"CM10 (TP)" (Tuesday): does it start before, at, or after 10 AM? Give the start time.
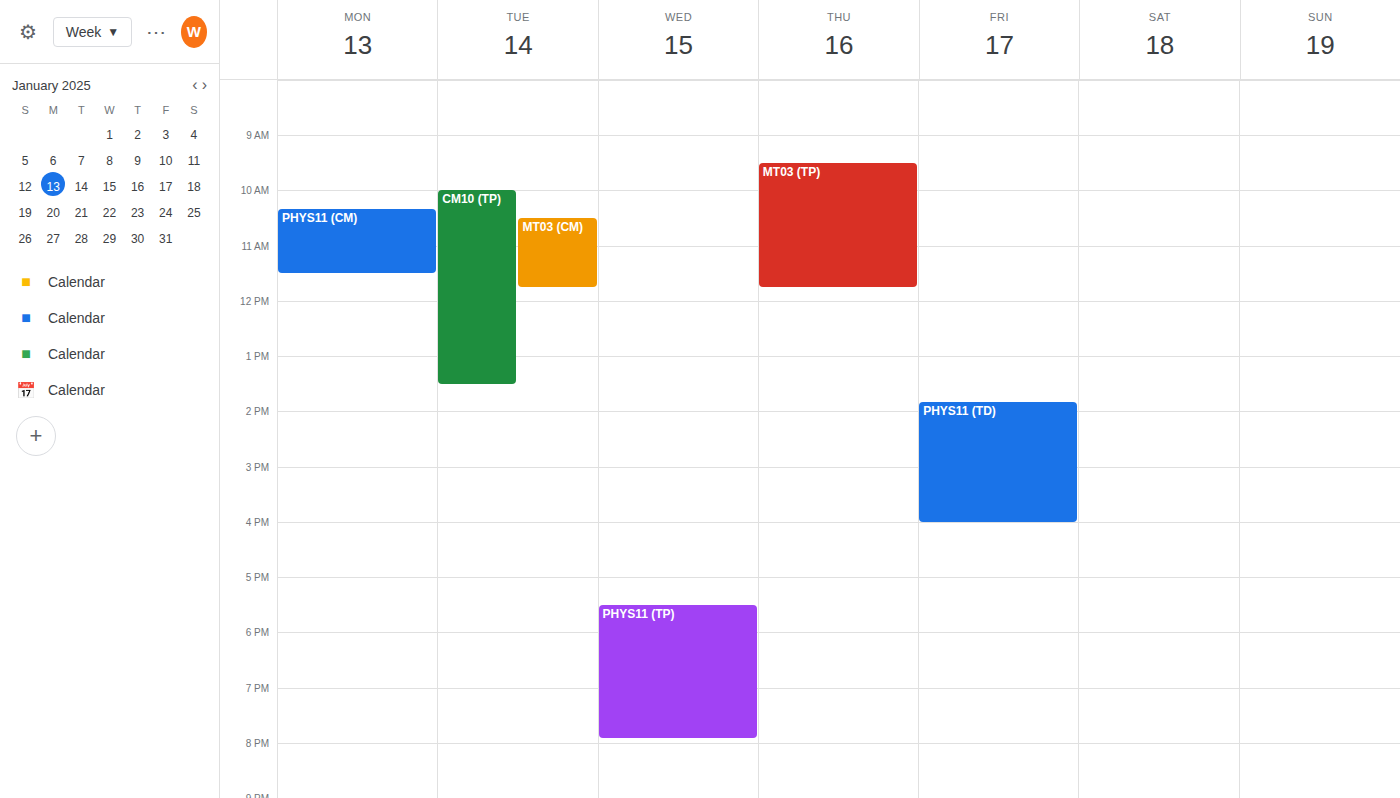
10:00 AM -- exactly at 10 AM, on the 10 AM line.